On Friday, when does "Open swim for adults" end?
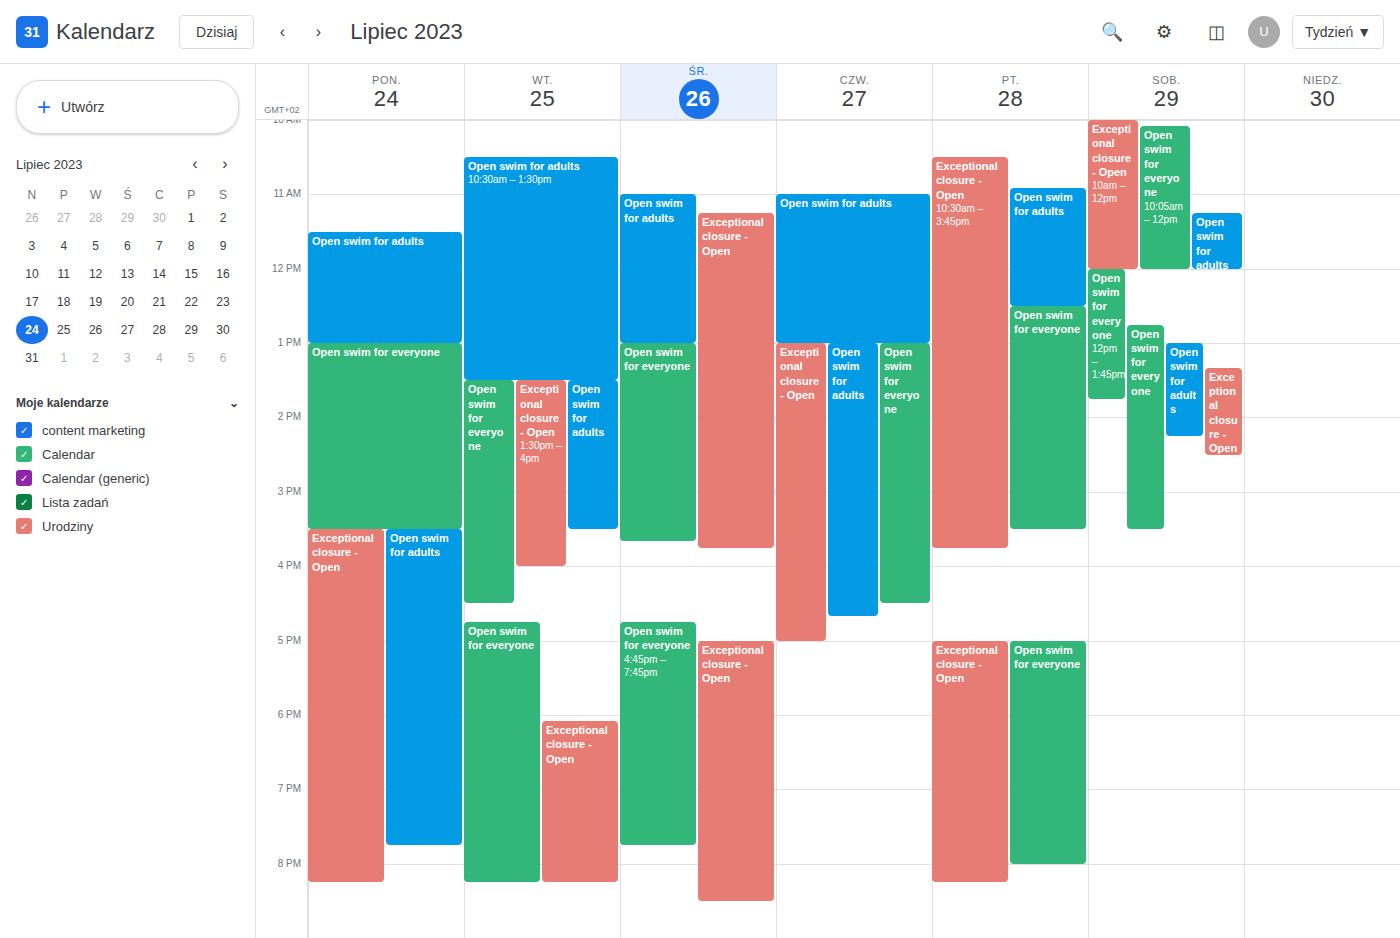
12:30 PM